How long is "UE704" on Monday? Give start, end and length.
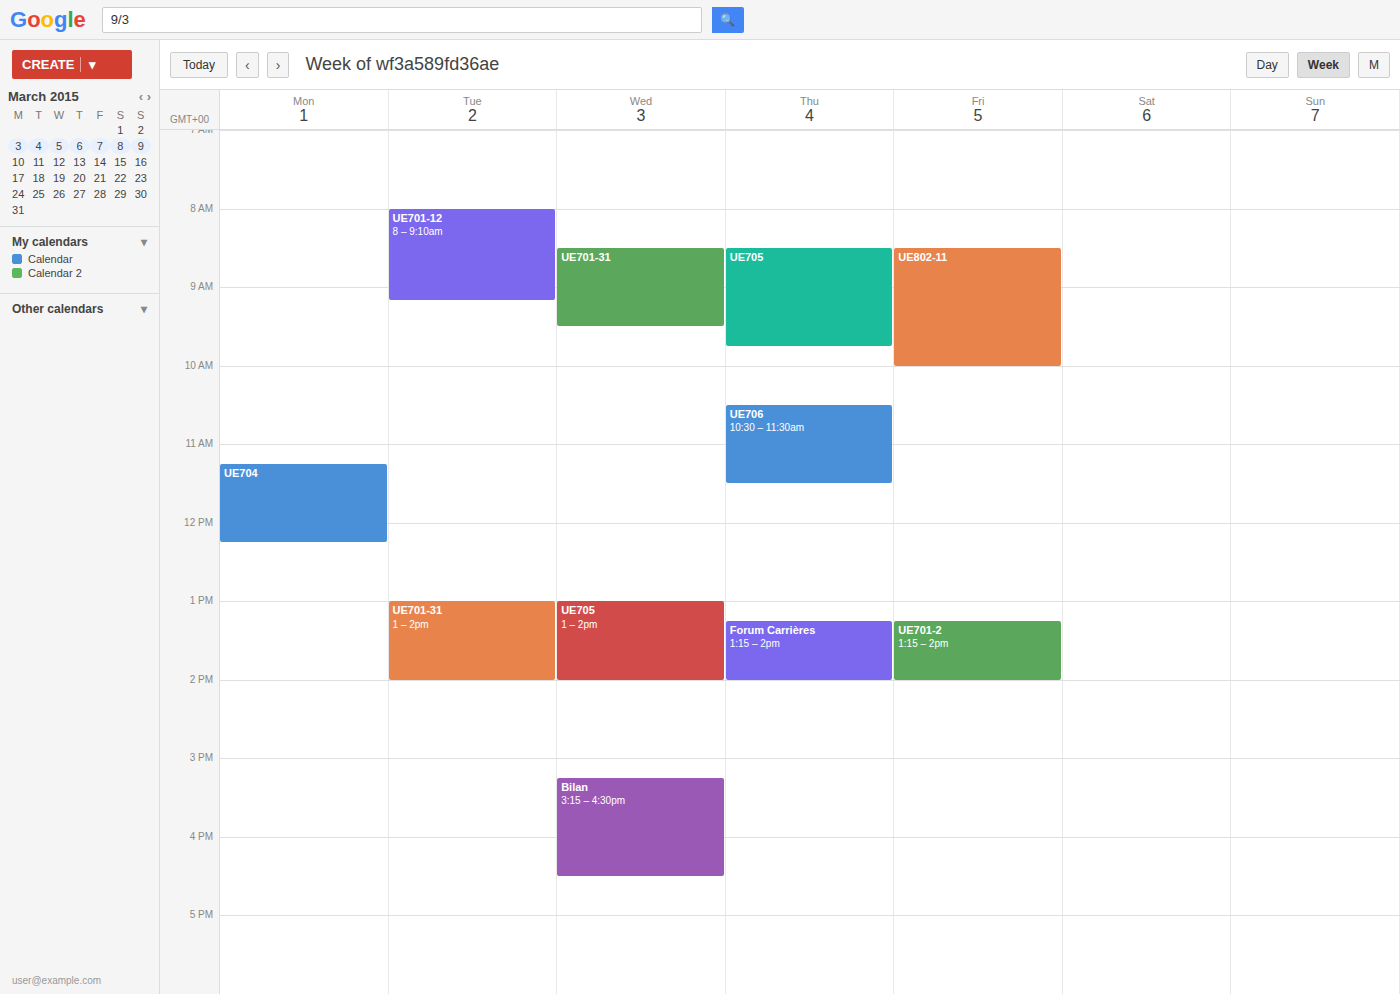
11:15 AM to 12:15 PM, 1 hour